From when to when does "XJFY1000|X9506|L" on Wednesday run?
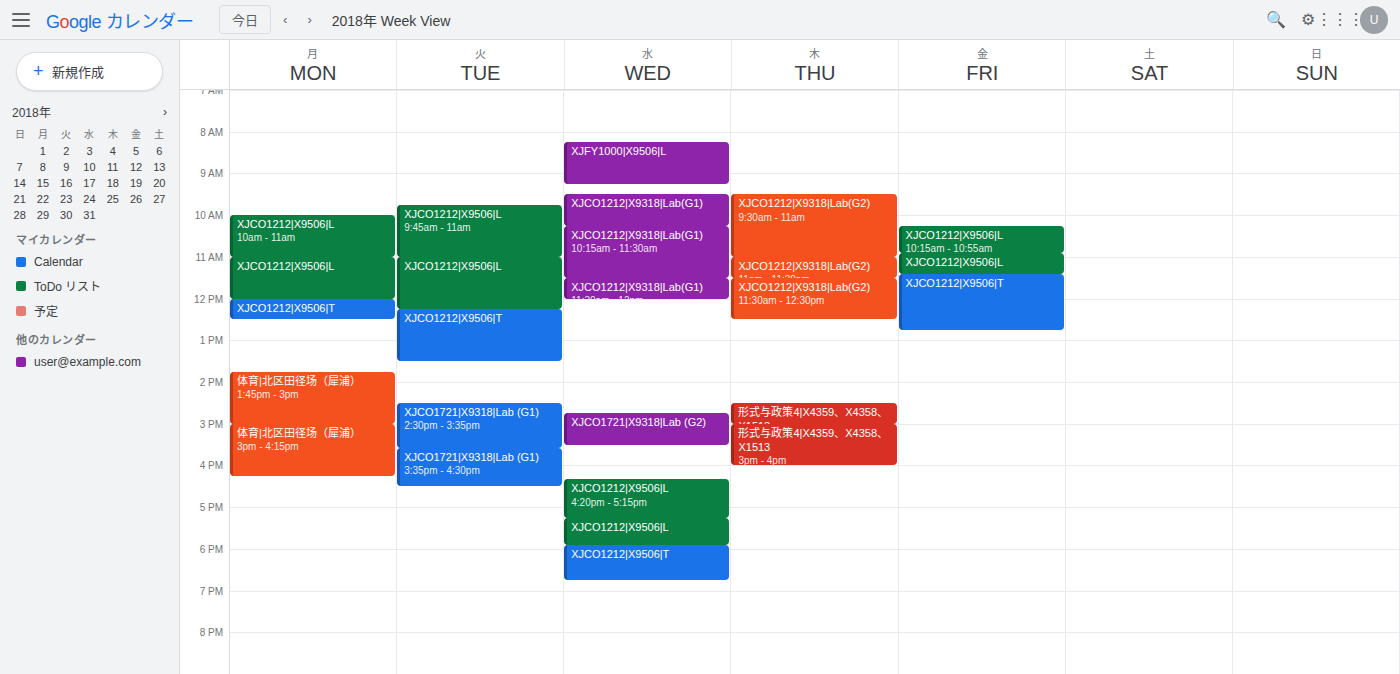
8:15 AM to 9:15 AM